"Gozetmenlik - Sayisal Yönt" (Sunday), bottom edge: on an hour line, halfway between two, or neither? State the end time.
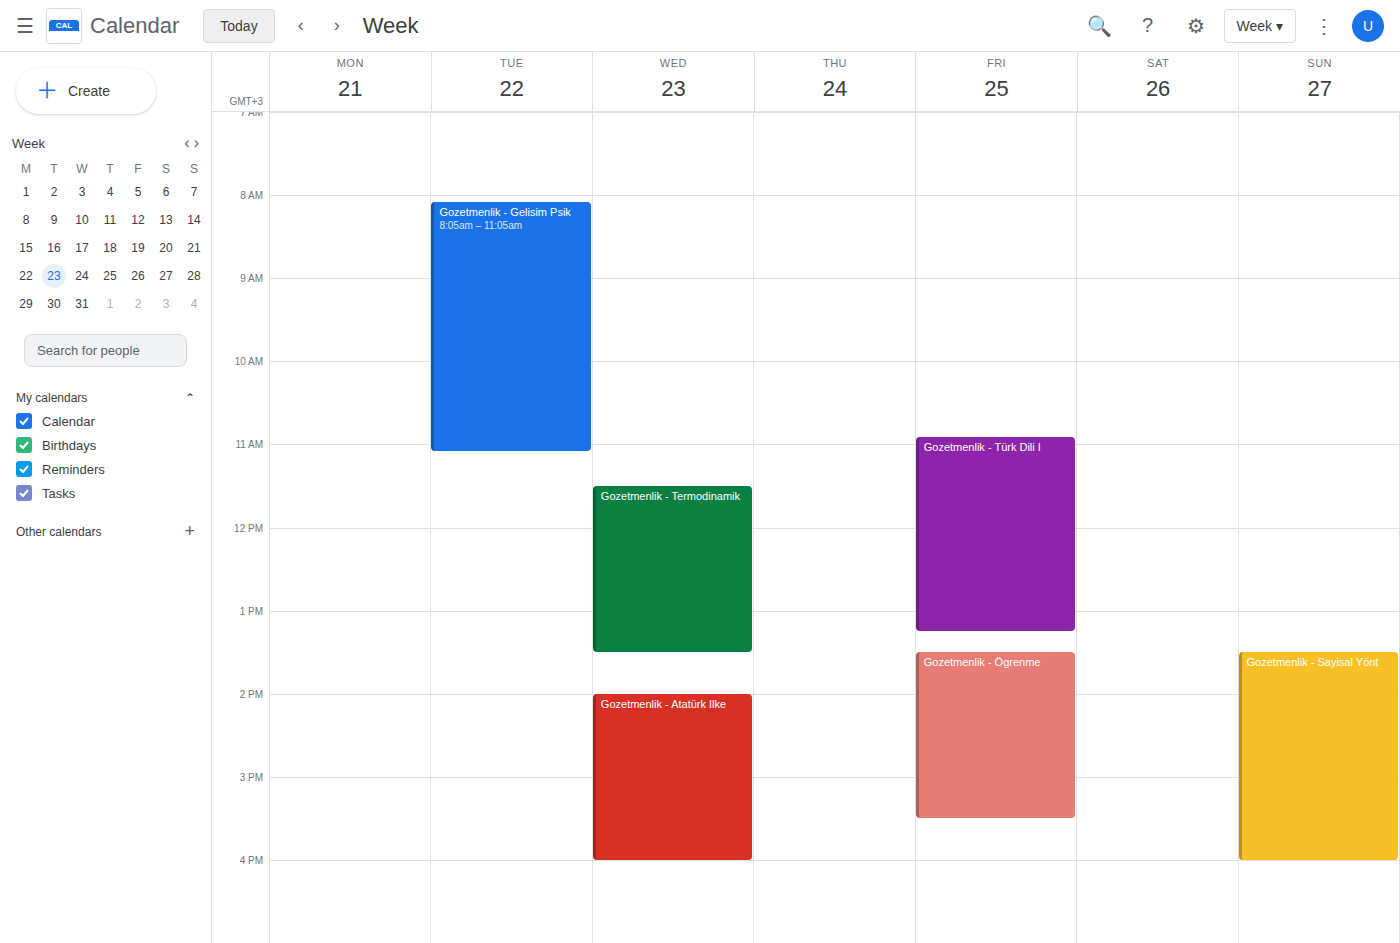
4:00 PM -- exactly on the 4 PM line.